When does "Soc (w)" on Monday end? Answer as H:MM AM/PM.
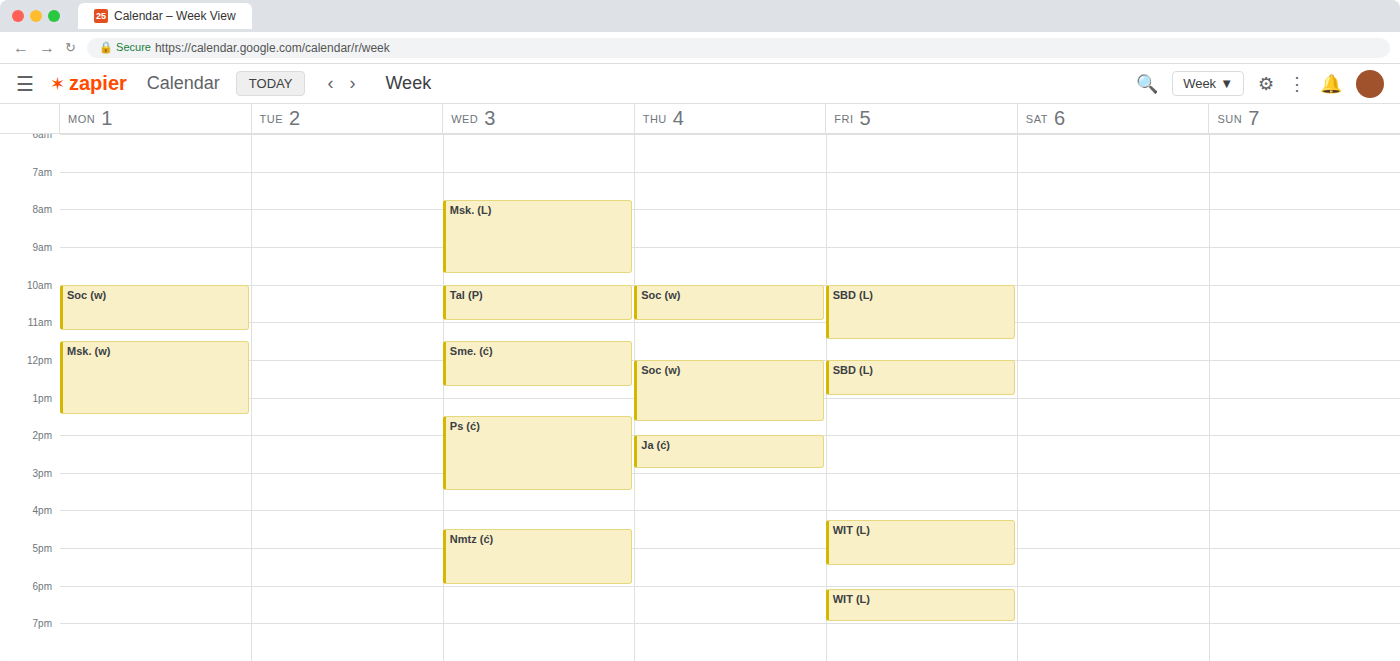
11:15 AM